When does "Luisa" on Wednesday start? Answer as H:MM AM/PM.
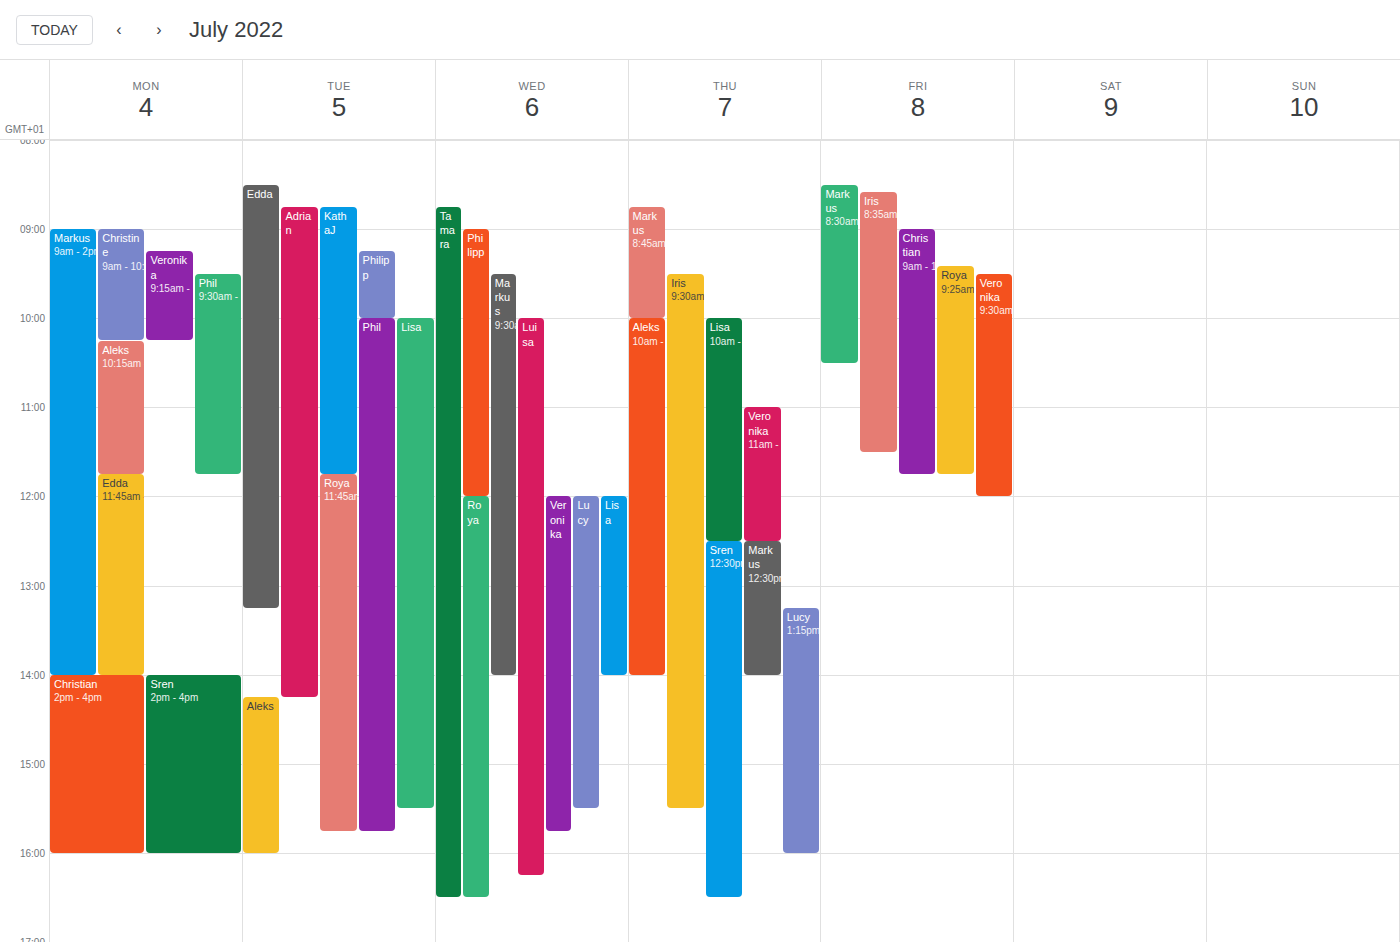
10:00 AM